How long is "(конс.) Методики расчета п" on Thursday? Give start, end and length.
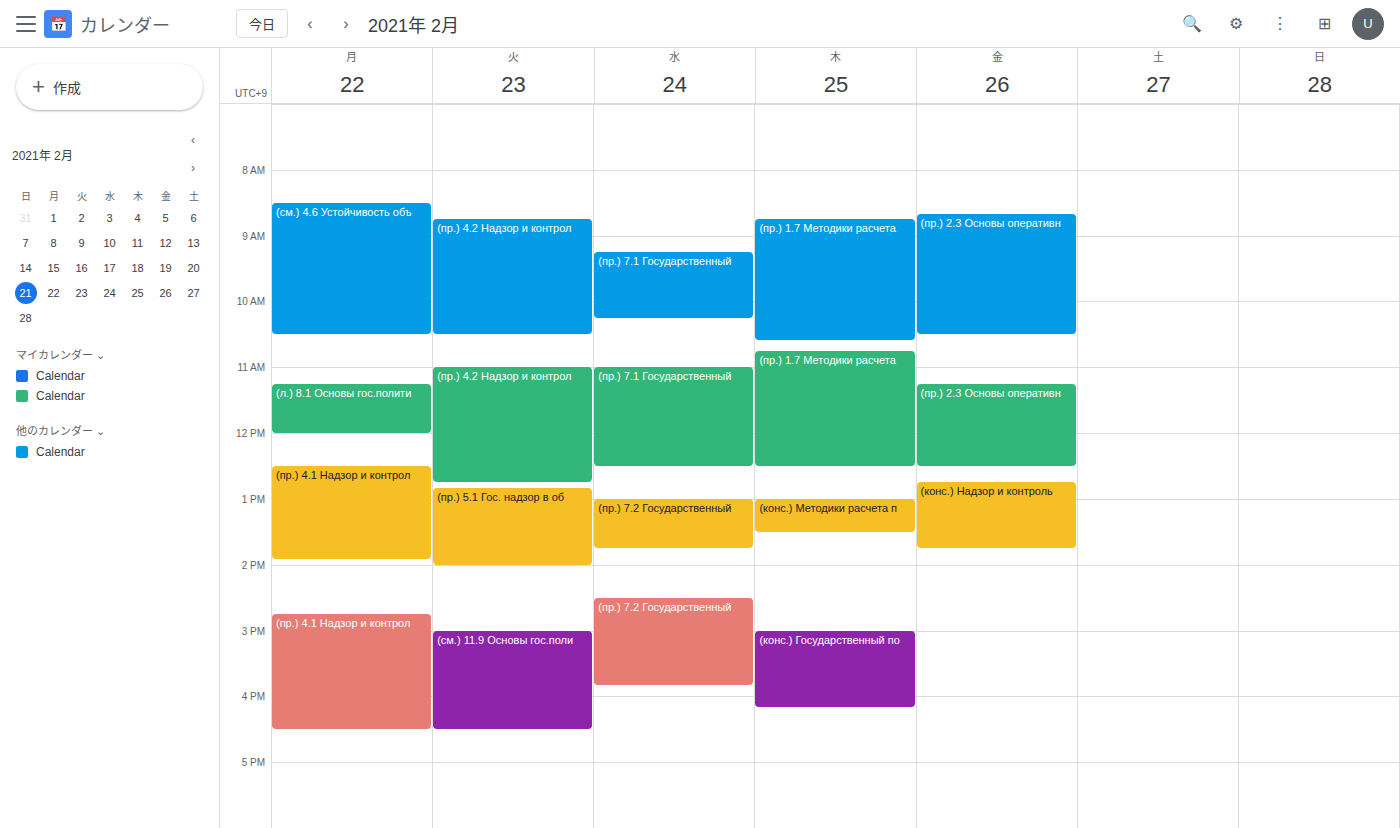
1:00 PM to 1:30 PM, 30 minutes